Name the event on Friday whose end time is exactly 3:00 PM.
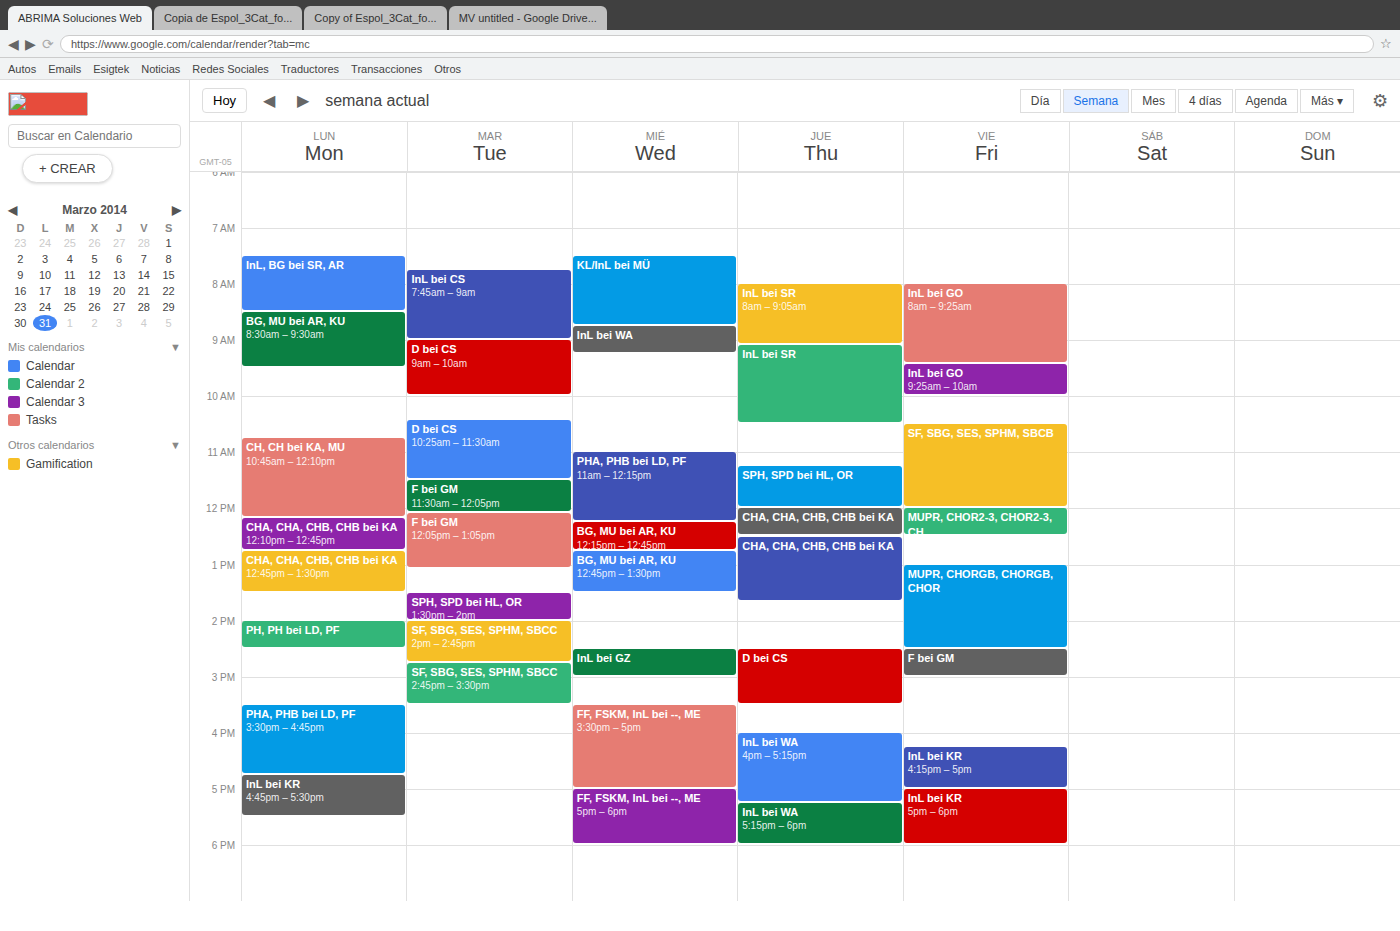
"F bei GM"